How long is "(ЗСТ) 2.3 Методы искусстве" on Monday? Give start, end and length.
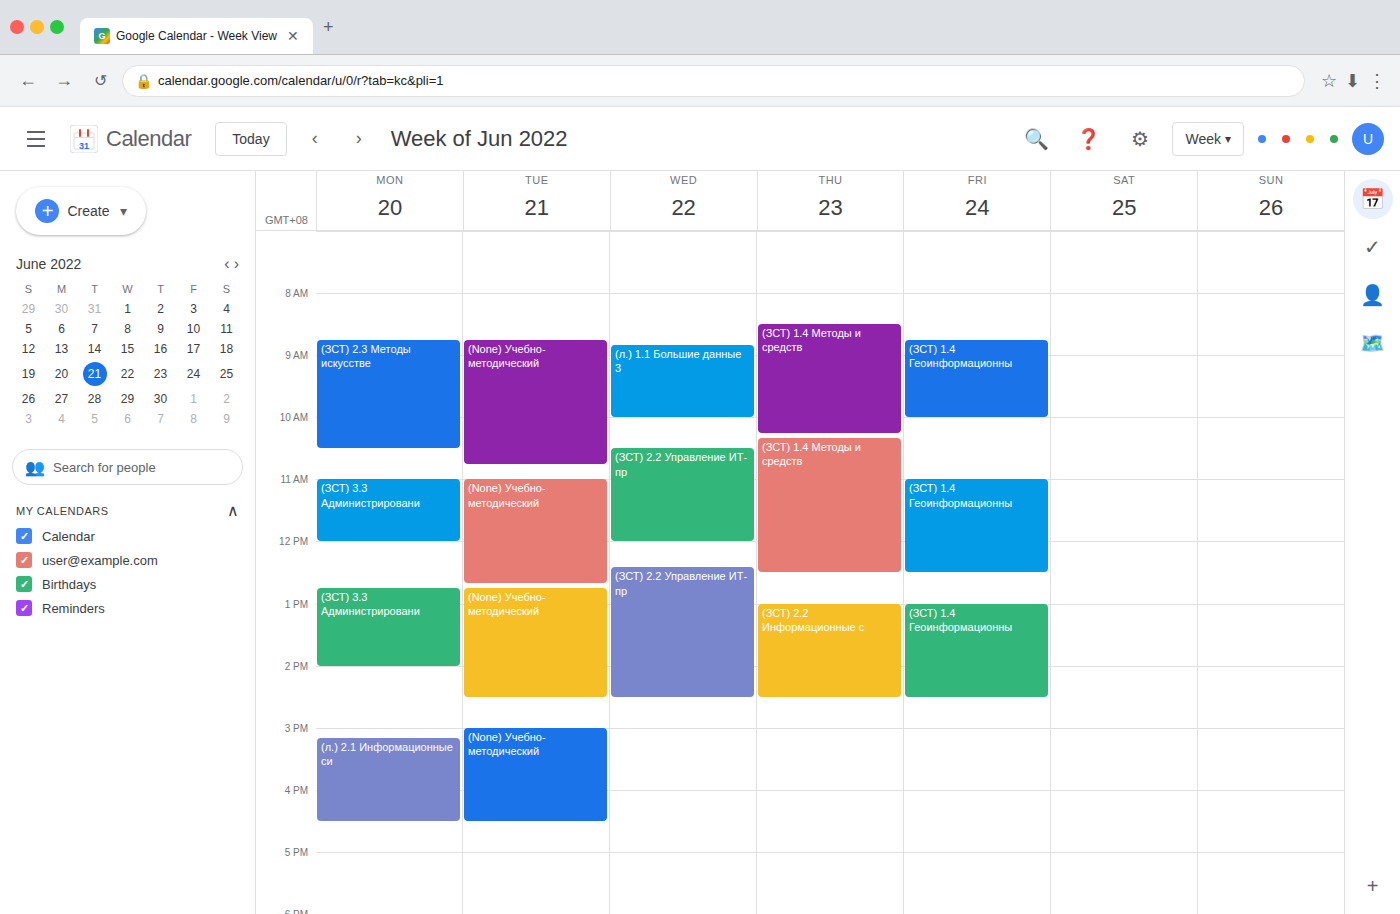
8:45 AM to 10:30 AM, 1 hour 45 minutes